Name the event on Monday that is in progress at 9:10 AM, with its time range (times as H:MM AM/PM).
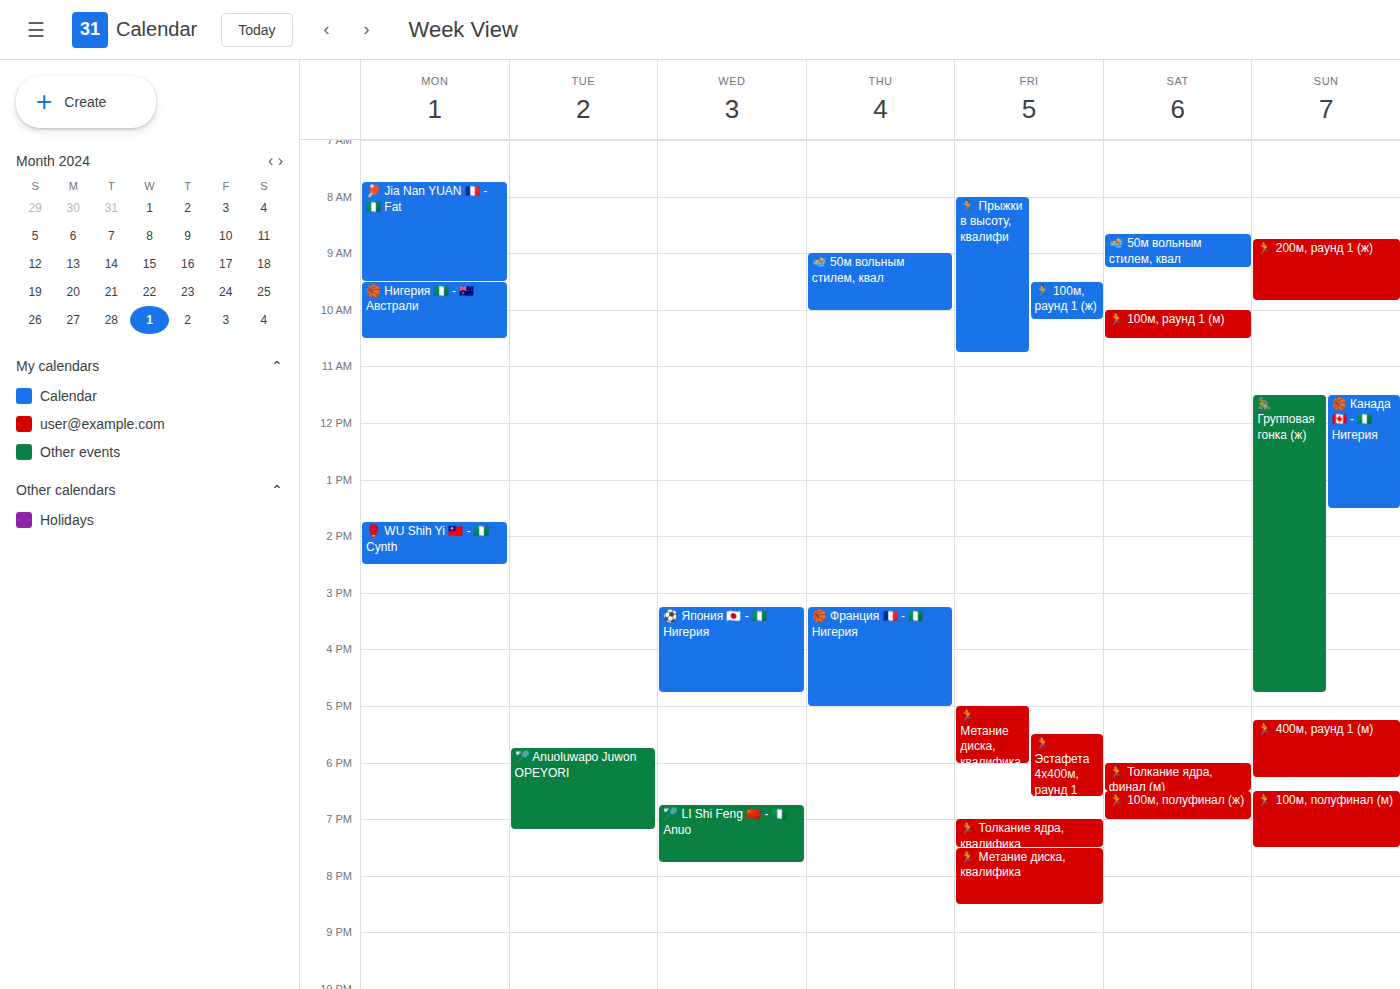
"🏓 Jia Nan YUAN 🇫🇷 - 🇳🇬 Fat", 7:45 AM to 9:30 AM